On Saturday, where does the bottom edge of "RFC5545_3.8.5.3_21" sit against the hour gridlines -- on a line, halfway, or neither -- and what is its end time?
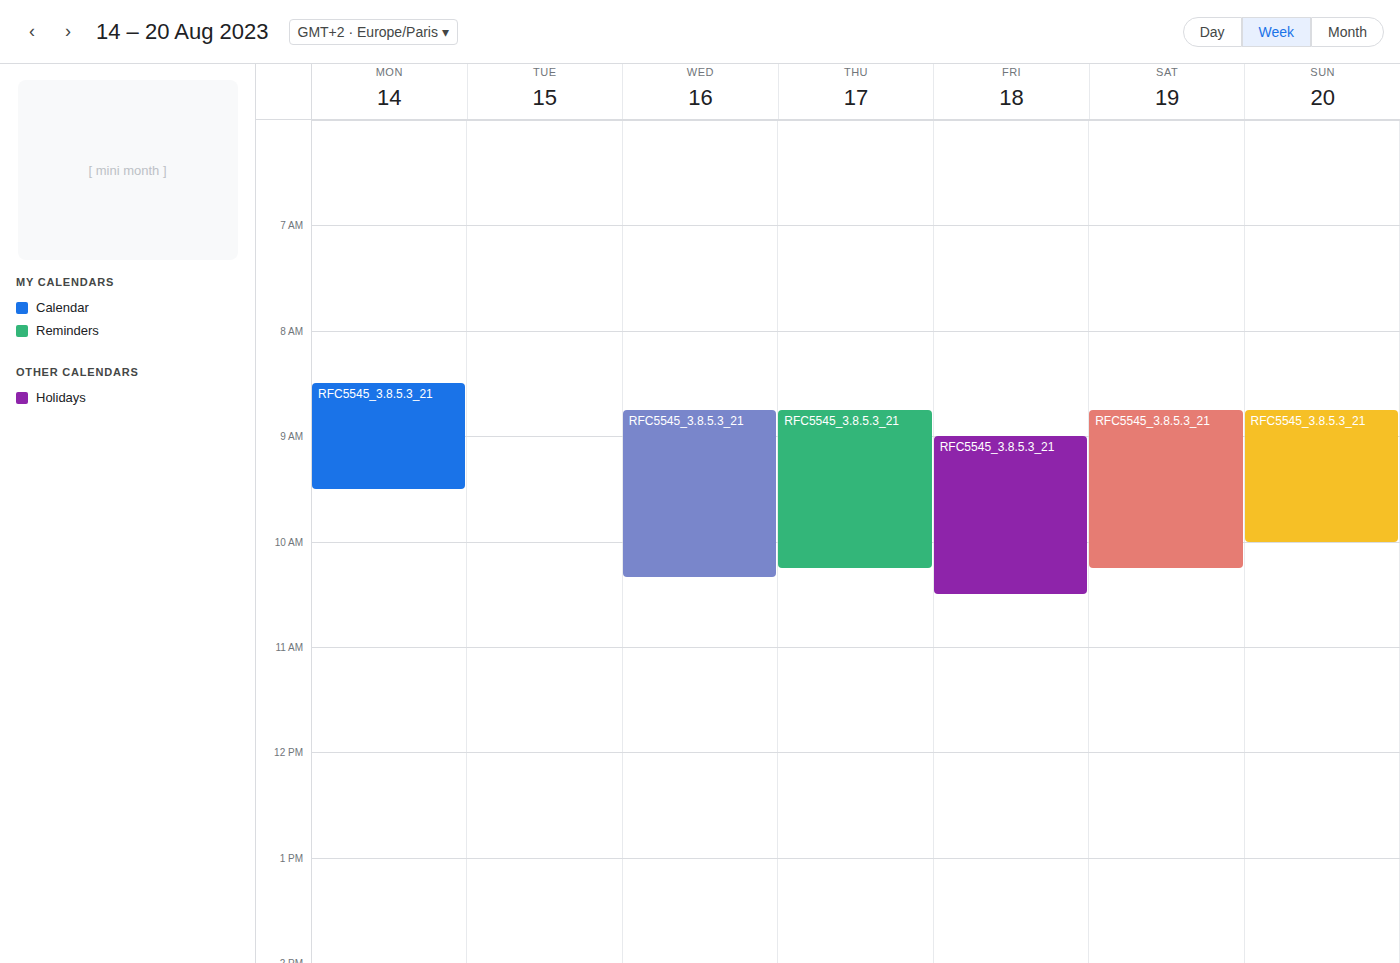
10:15 AM -- neither: a quarter of the way from the 10 AM line to the 11 AM line.